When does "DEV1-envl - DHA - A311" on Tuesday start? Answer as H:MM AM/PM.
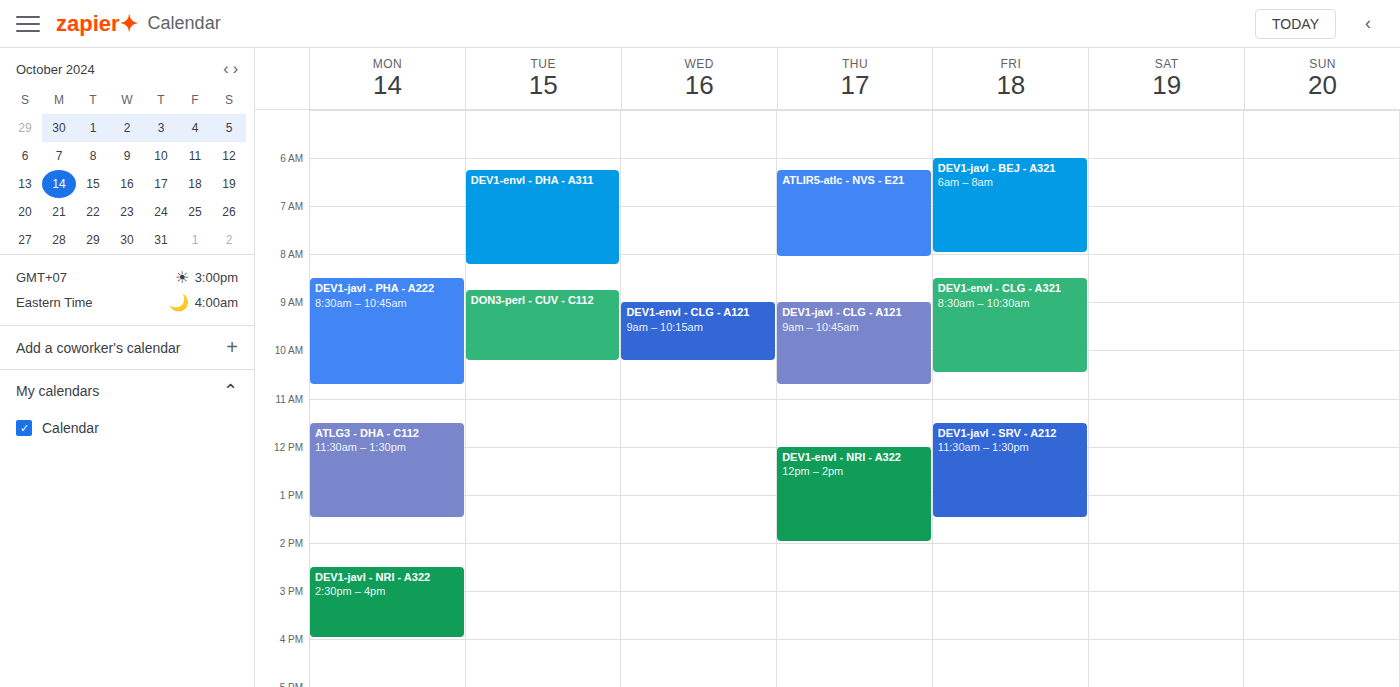
6:15 AM